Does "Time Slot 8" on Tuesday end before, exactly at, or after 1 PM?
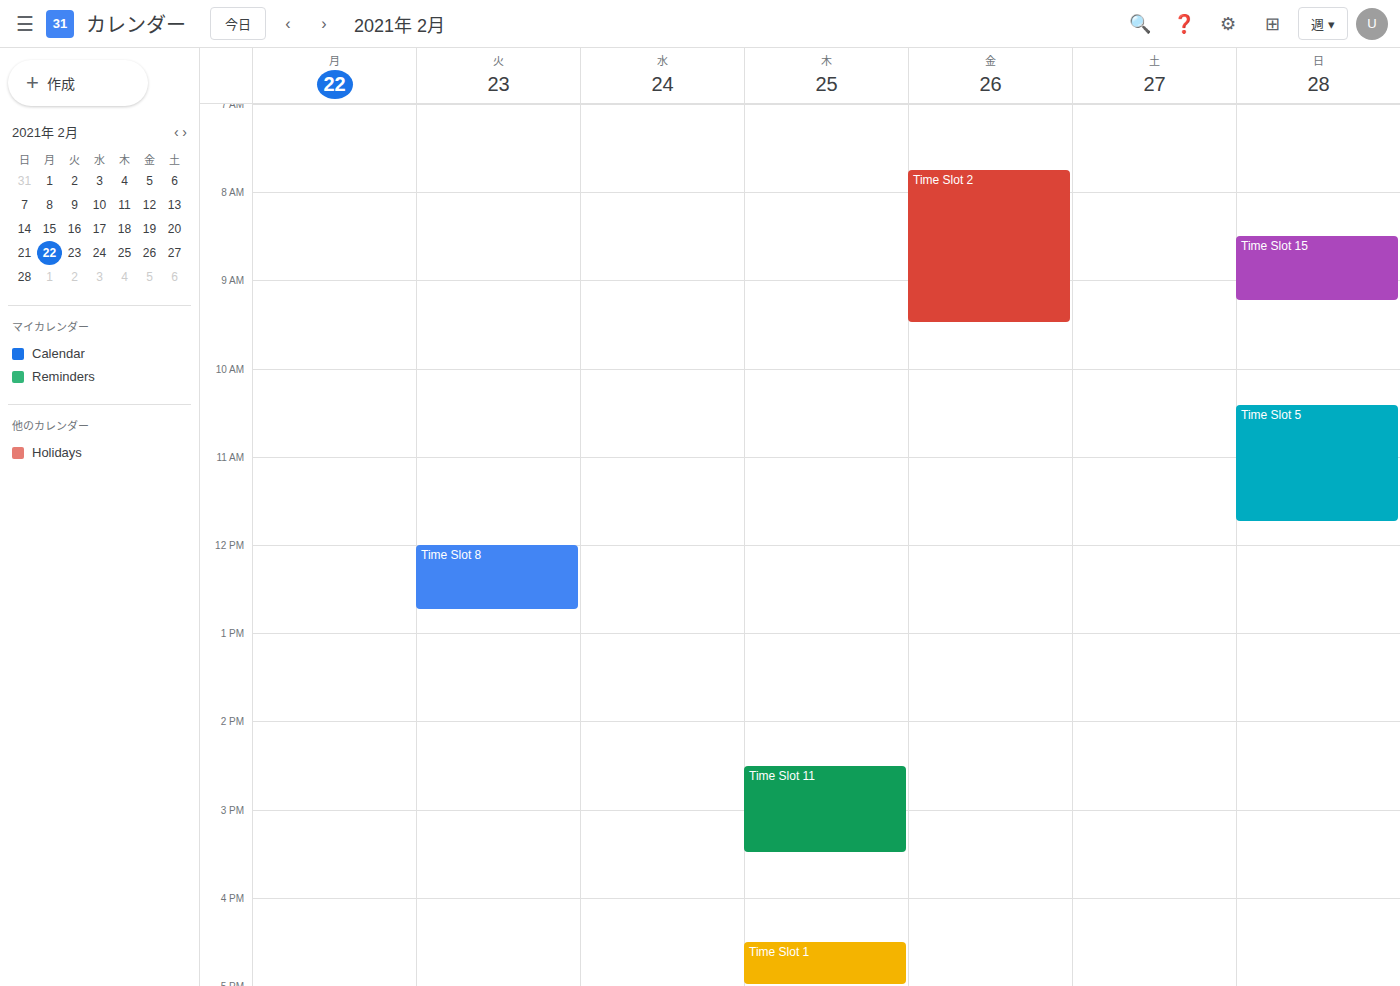
12:45 PM -- before 1 PM, 15 minutes above the 1 PM line.